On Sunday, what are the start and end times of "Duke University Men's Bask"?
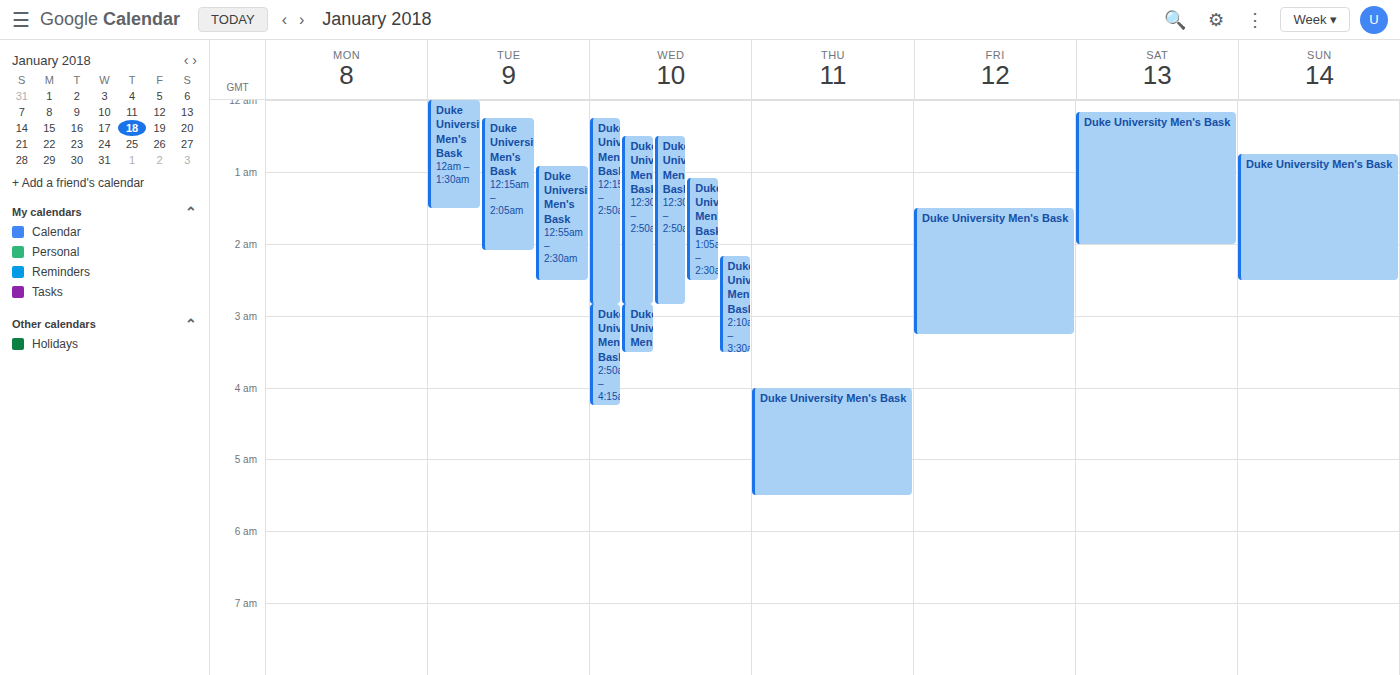
12:45 AM to 2:30 AM